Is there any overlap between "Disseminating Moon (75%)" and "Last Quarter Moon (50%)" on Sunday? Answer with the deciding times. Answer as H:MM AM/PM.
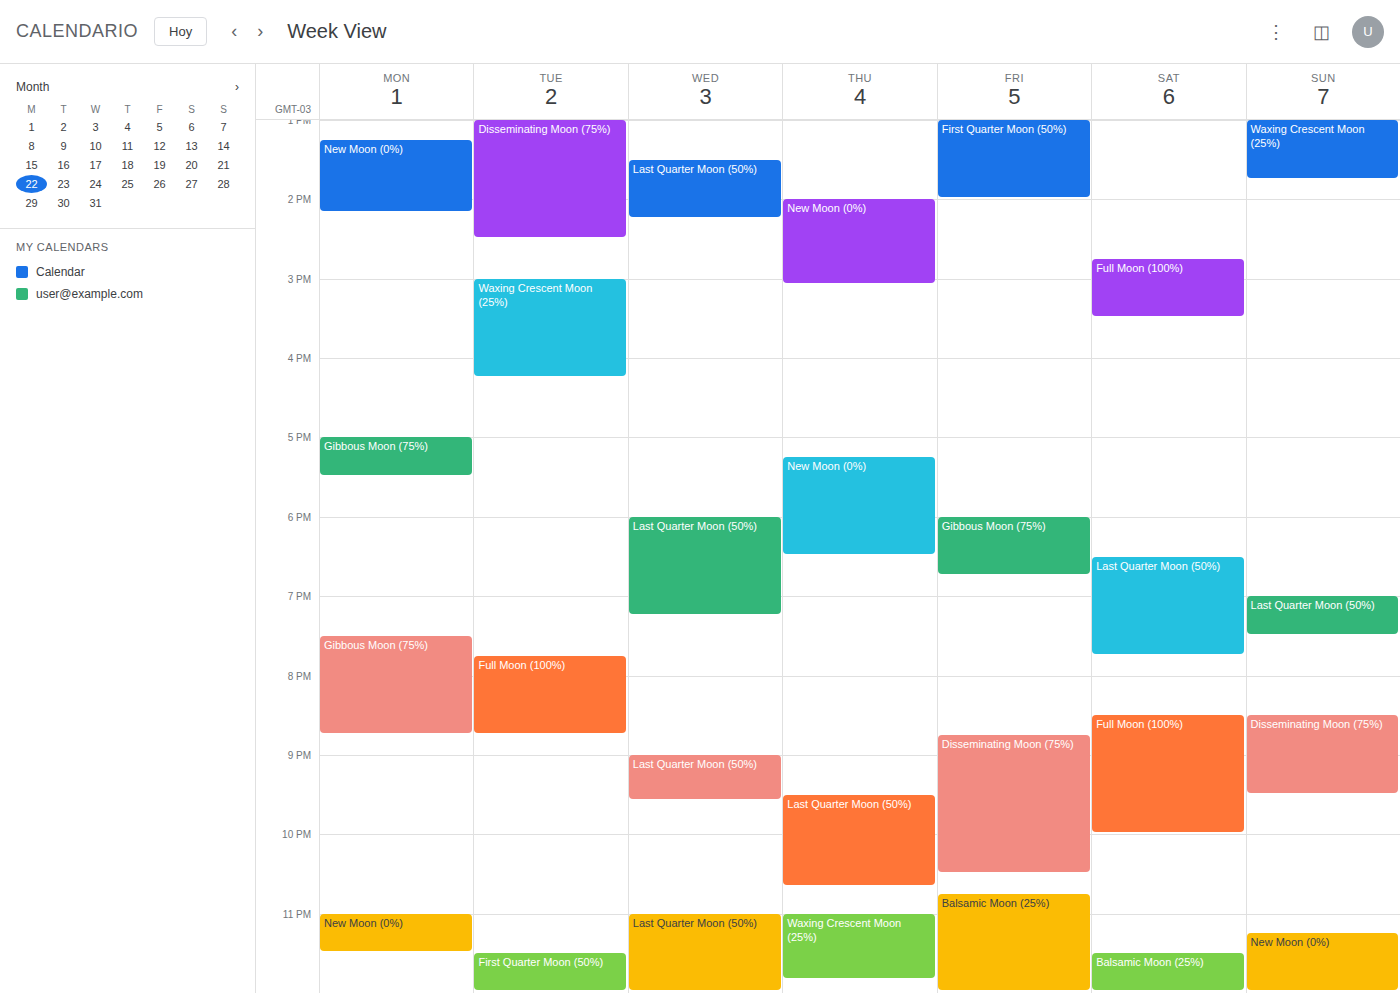
"Last Quarter Moon (50%)" ends at 7:30 PM and "Disseminating Moon (75%)" starts at 8:30 PM -- no overlap.